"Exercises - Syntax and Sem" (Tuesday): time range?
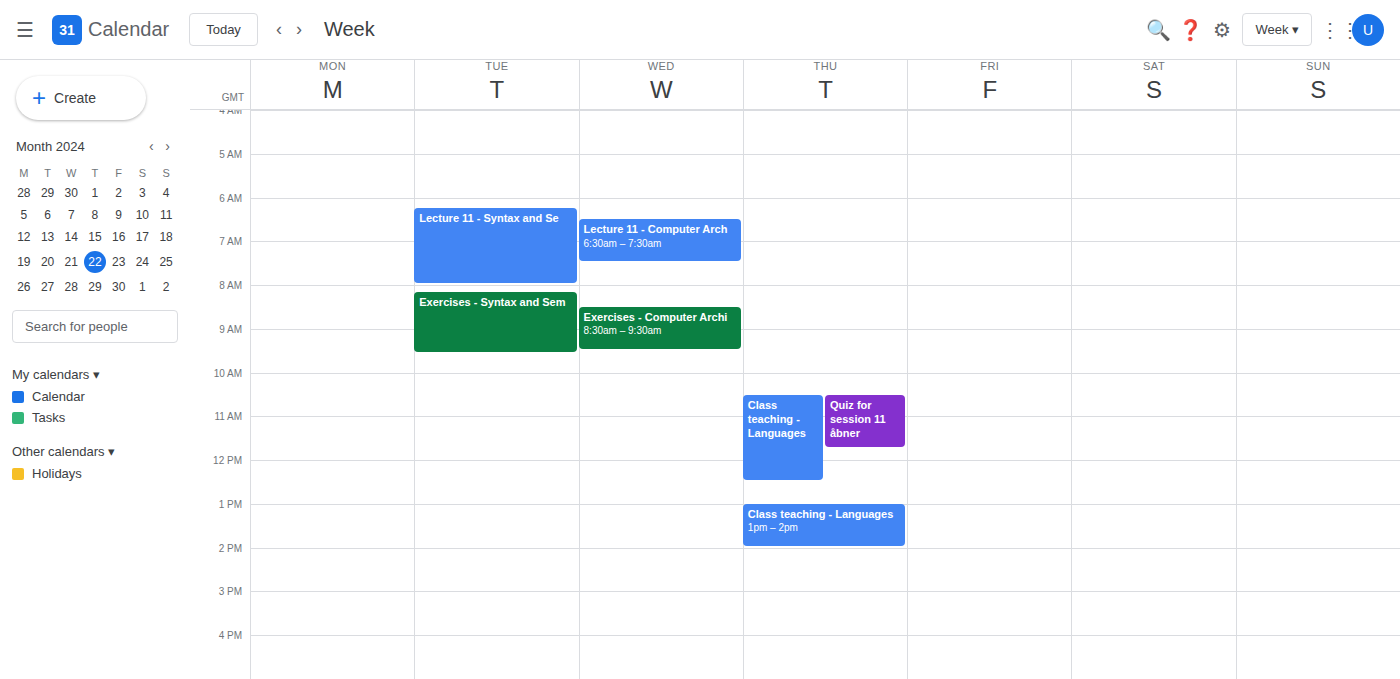
8:10 AM to 9:35 AM